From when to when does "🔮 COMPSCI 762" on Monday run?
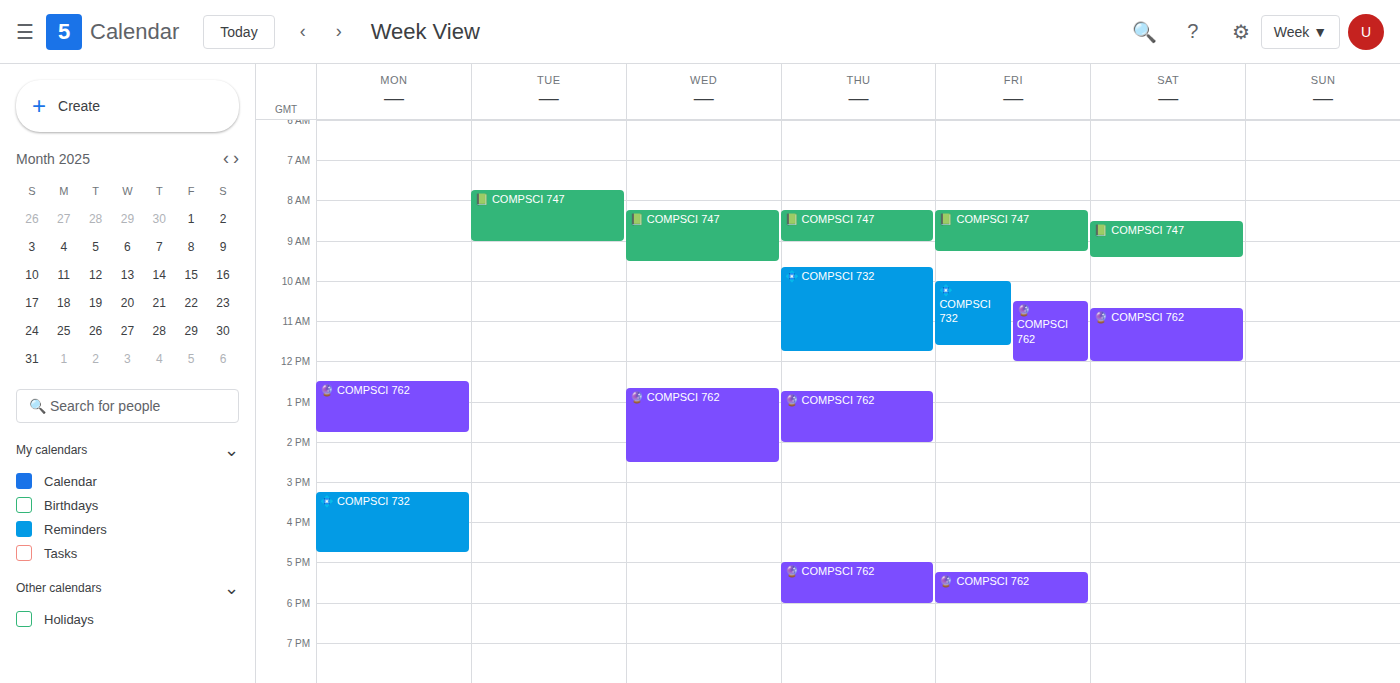
12:30 PM to 1:45 PM